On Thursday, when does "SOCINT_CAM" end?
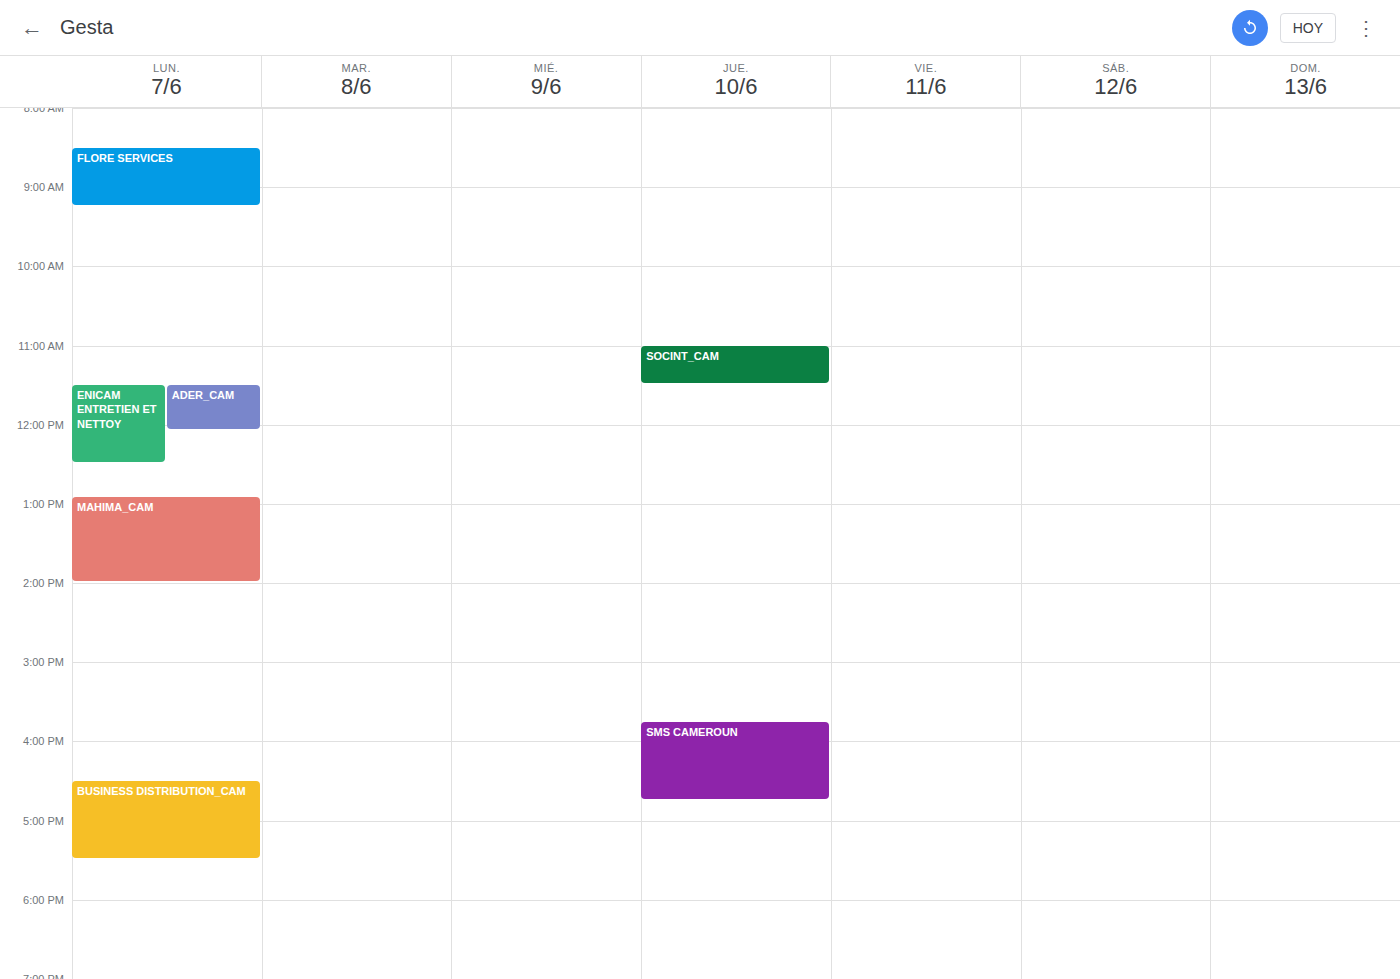
11:30 AM